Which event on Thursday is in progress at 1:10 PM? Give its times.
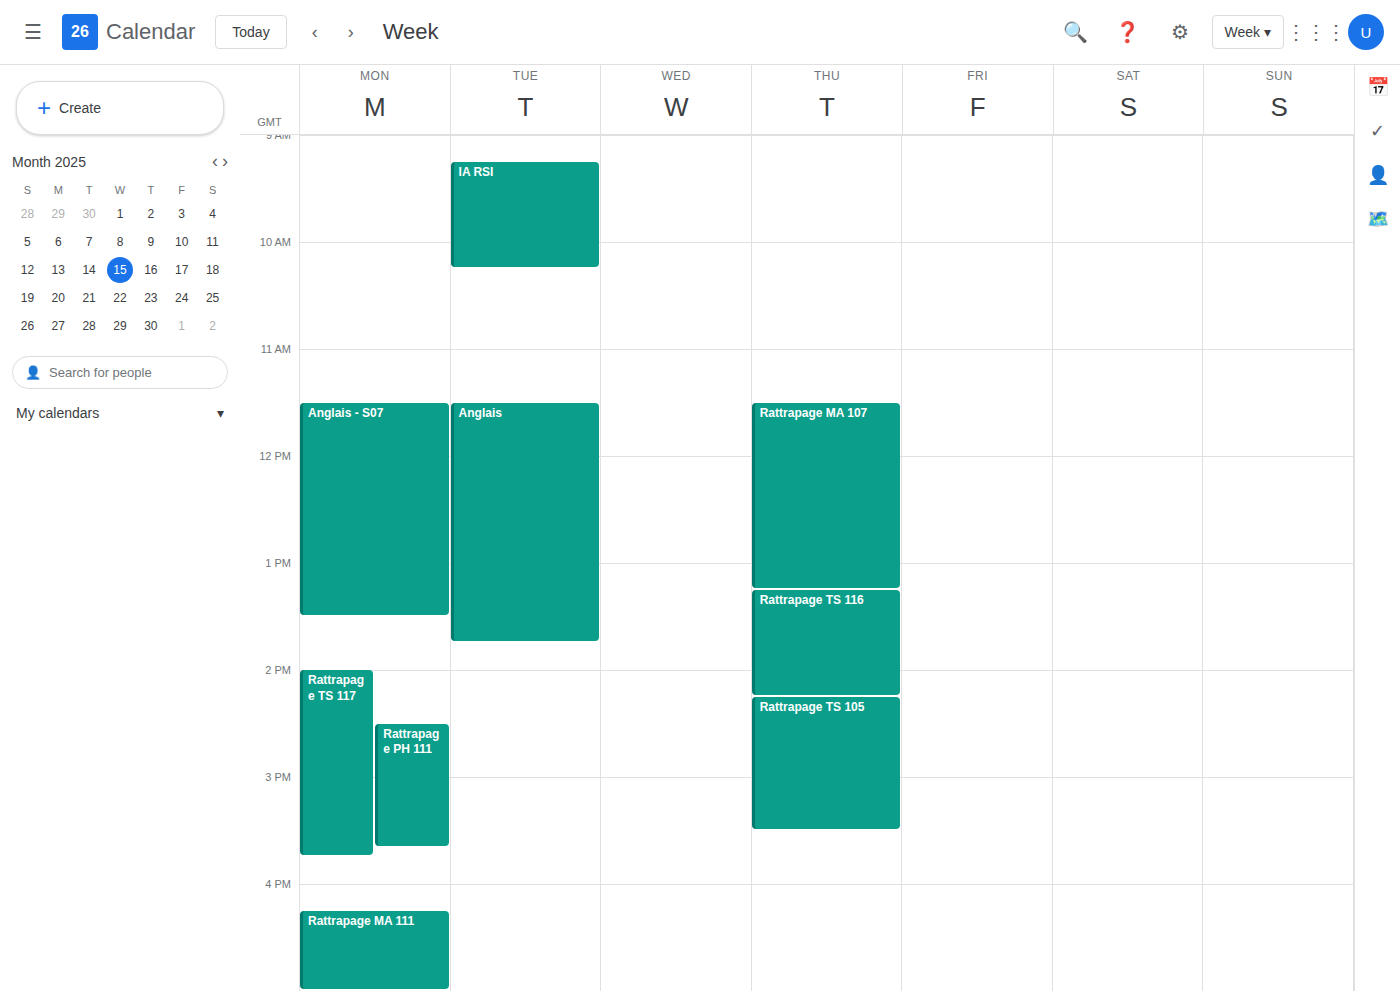
"Rattrapage MA 107", 11:30 AM to 1:15 PM